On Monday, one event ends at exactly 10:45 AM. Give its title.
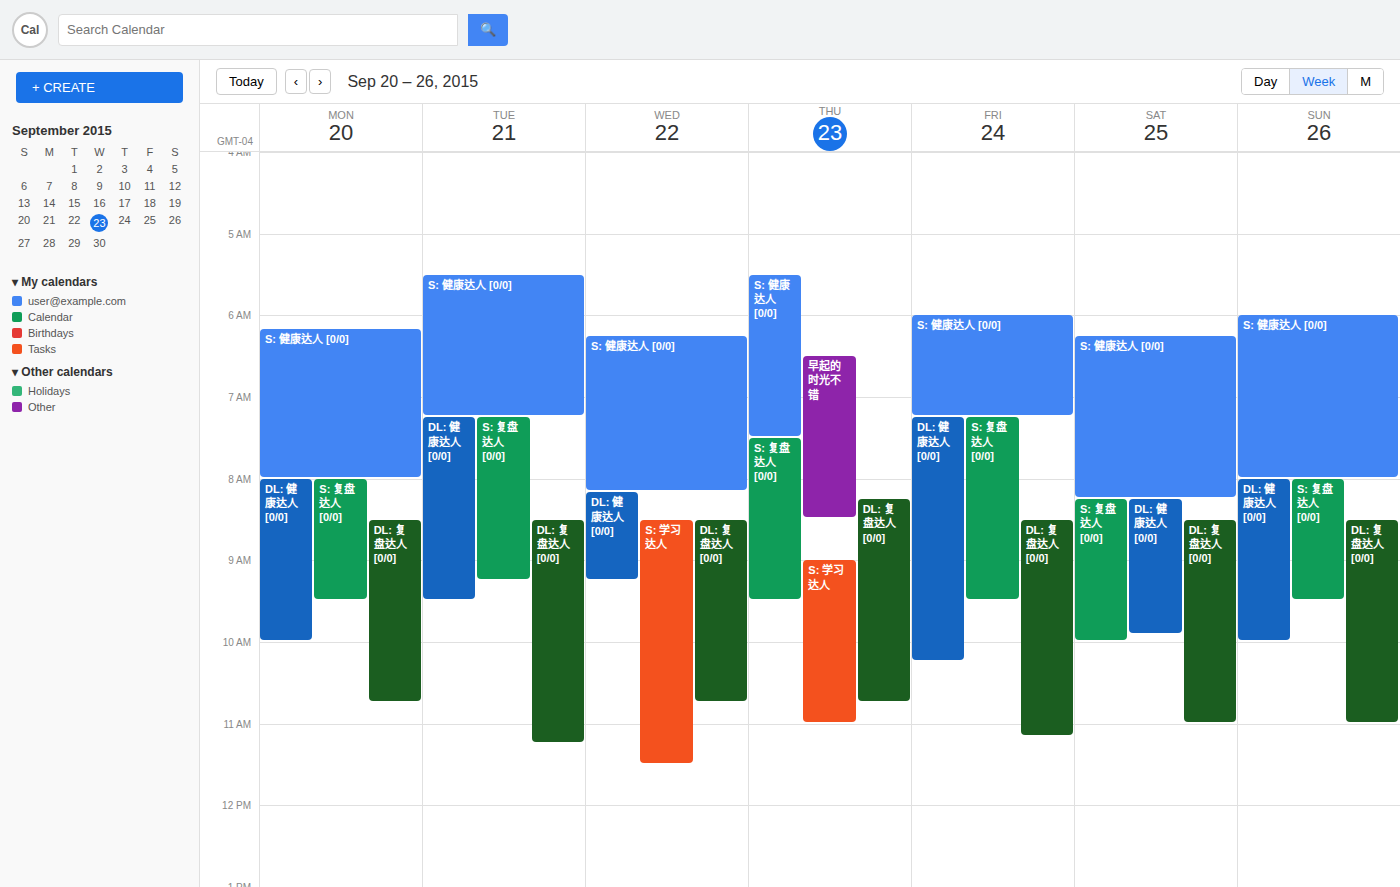
"DL: 复盘达人 [0/0]"